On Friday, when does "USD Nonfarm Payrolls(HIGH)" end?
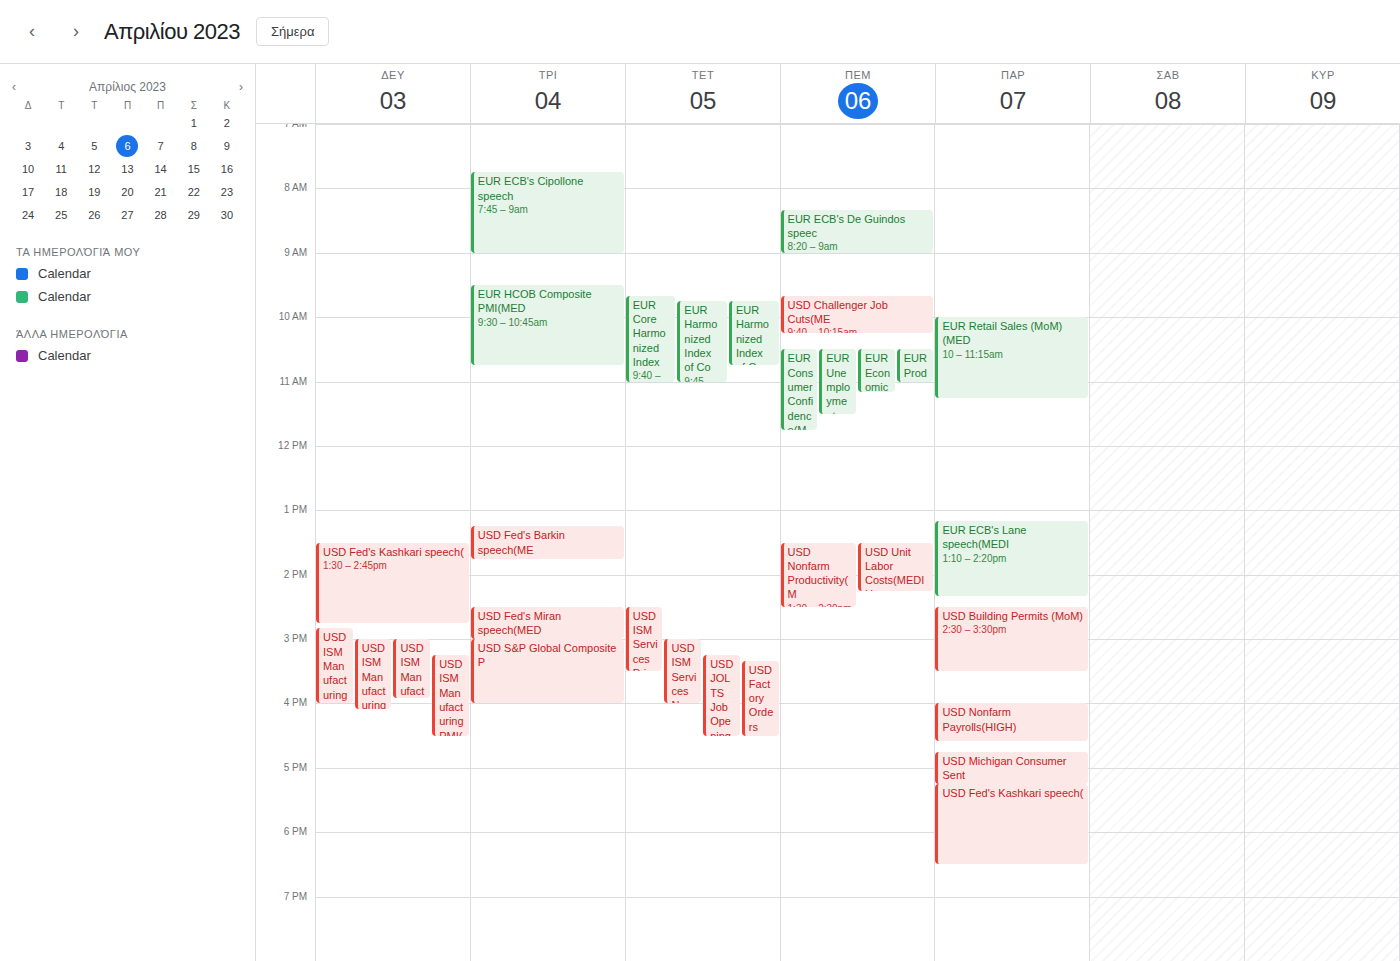
4:35 PM